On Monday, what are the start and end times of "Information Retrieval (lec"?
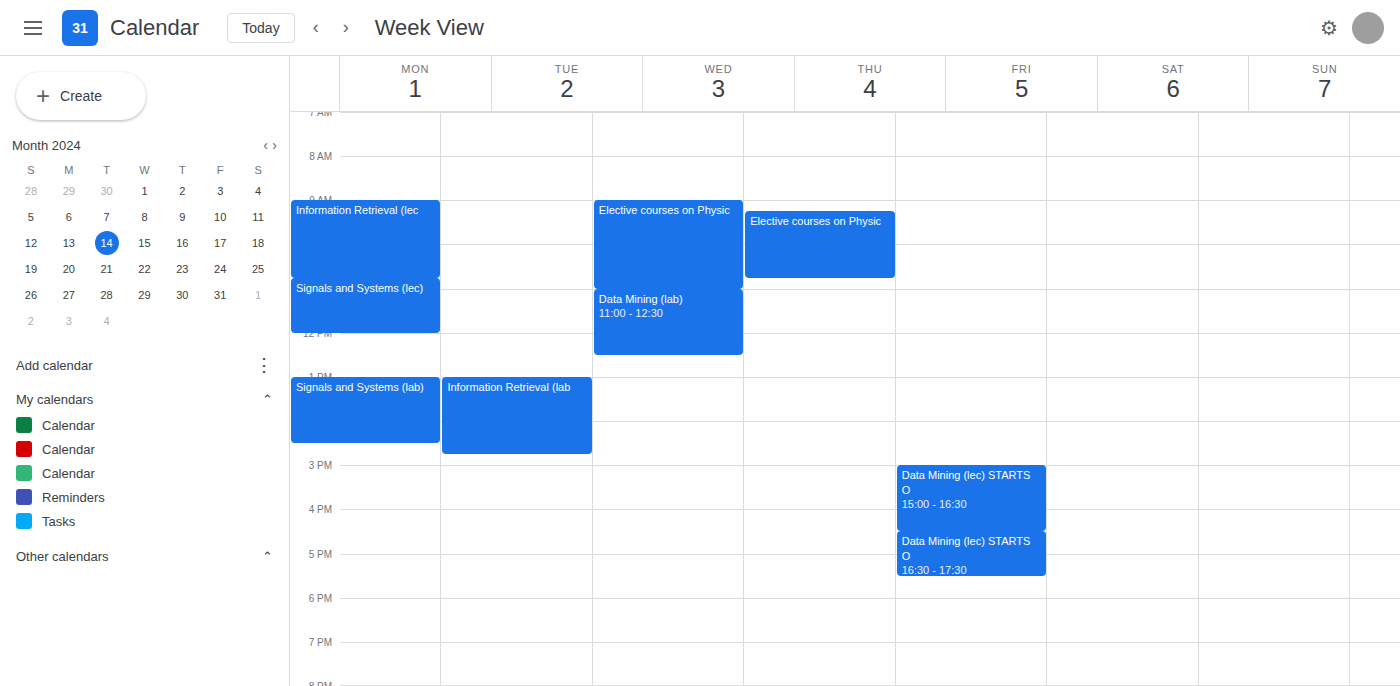
09:00 to 10:45